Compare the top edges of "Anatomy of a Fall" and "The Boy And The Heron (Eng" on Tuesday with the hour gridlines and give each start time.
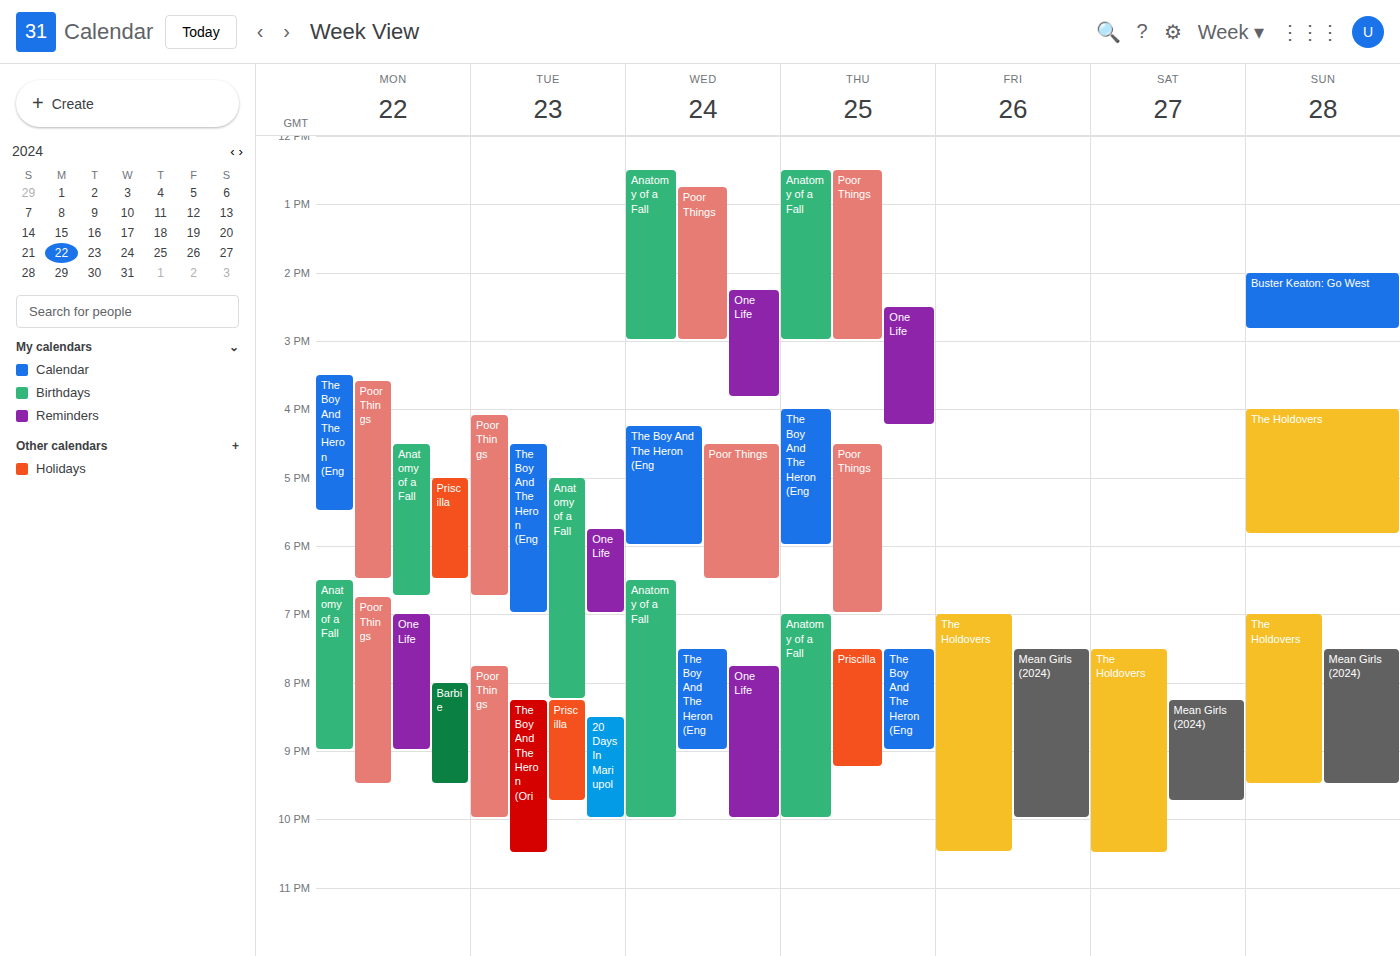
"Anatomy of a Fall": 5:00 PM, exactly on the 5 PM line. "The Boy And The Heron (Eng": 4:30 PM, halfway between the 4 PM and 5 PM lines.